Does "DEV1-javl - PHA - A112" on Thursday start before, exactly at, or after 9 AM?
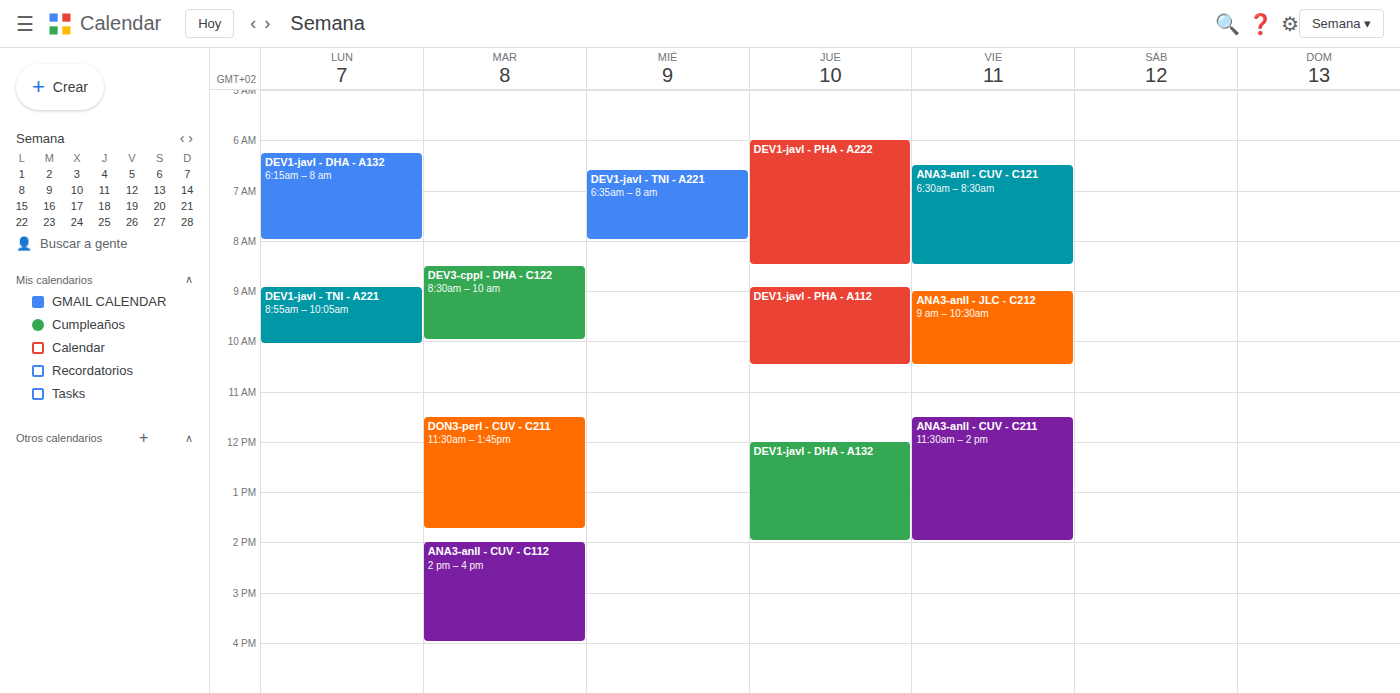
8:55 AM -- before 9 AM, 5 minutes above the 9 AM line.